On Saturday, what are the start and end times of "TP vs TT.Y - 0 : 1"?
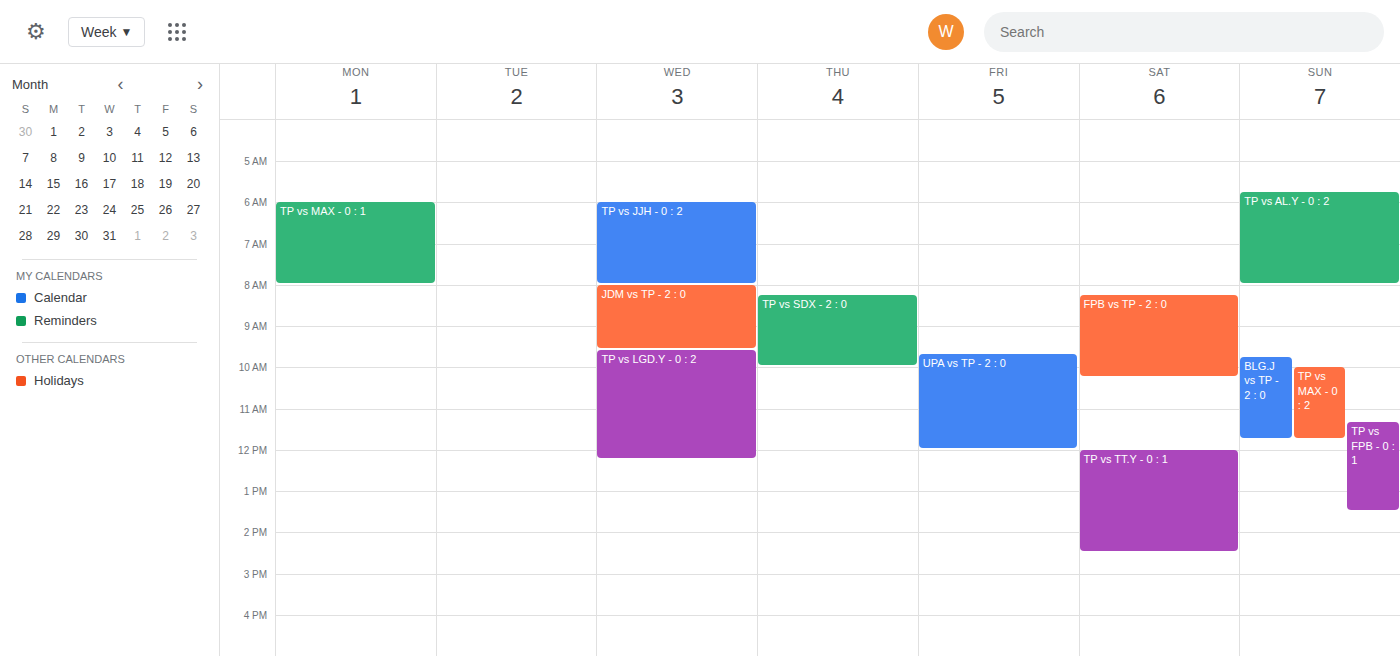
12:00 PM to 2:30 PM